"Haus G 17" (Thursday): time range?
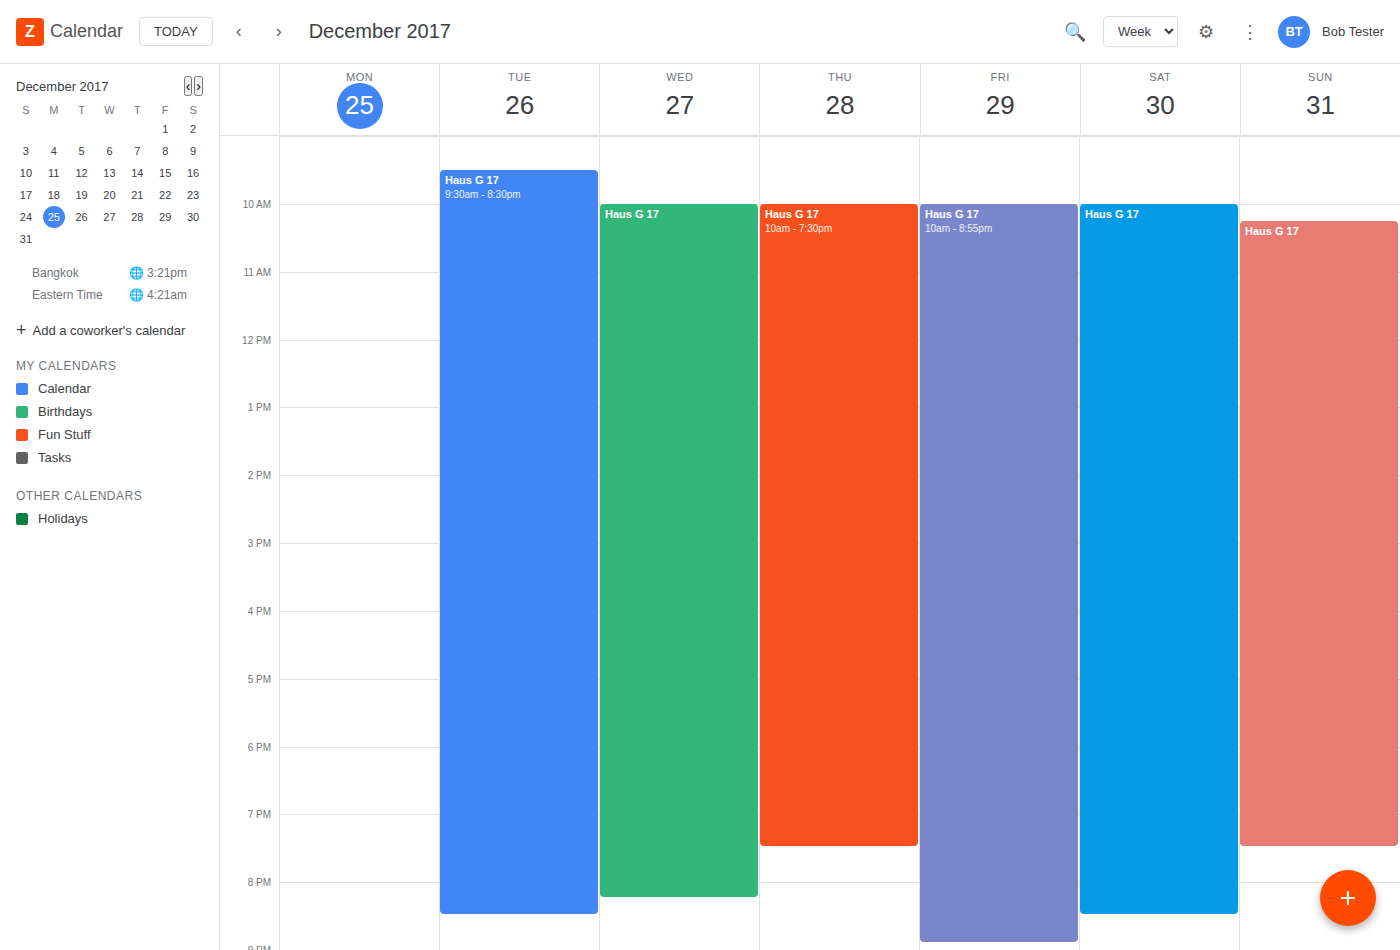
10:00 AM to 7:30 PM